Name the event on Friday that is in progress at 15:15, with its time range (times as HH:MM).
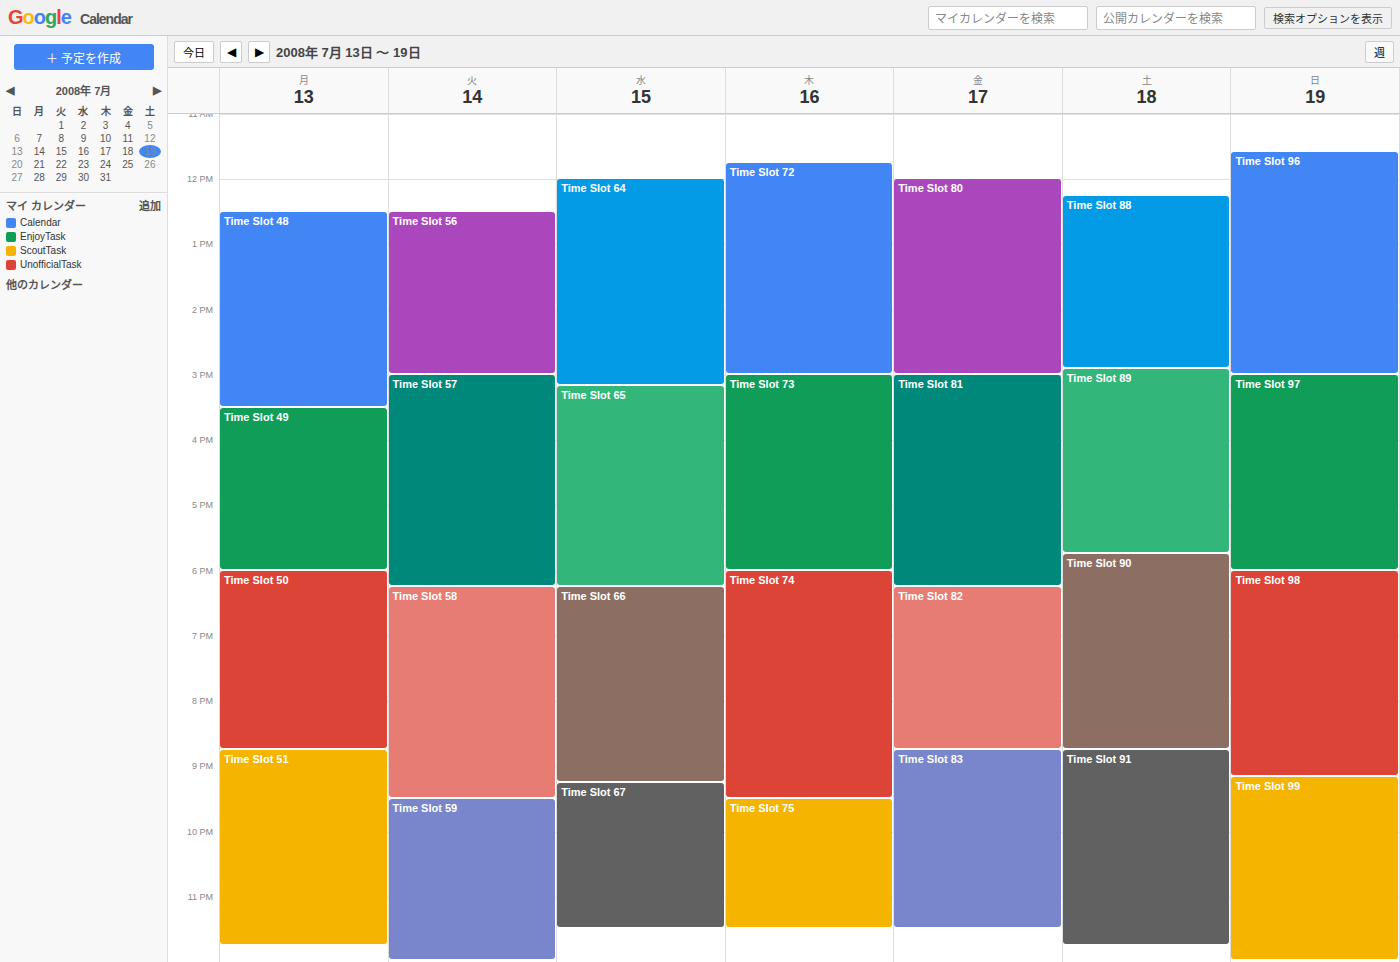
"Time Slot 81", 15:00 to 18:15